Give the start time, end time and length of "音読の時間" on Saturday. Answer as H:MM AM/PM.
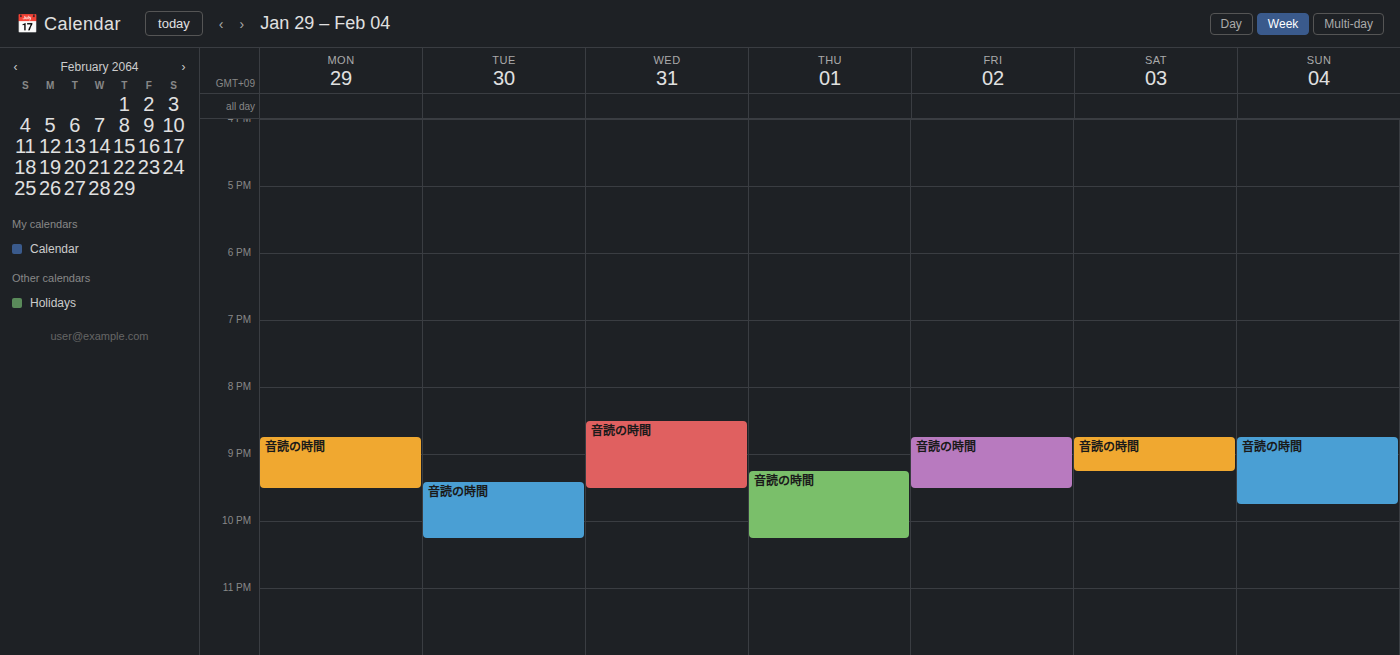
8:45 PM to 9:15 PM, 30 minutes